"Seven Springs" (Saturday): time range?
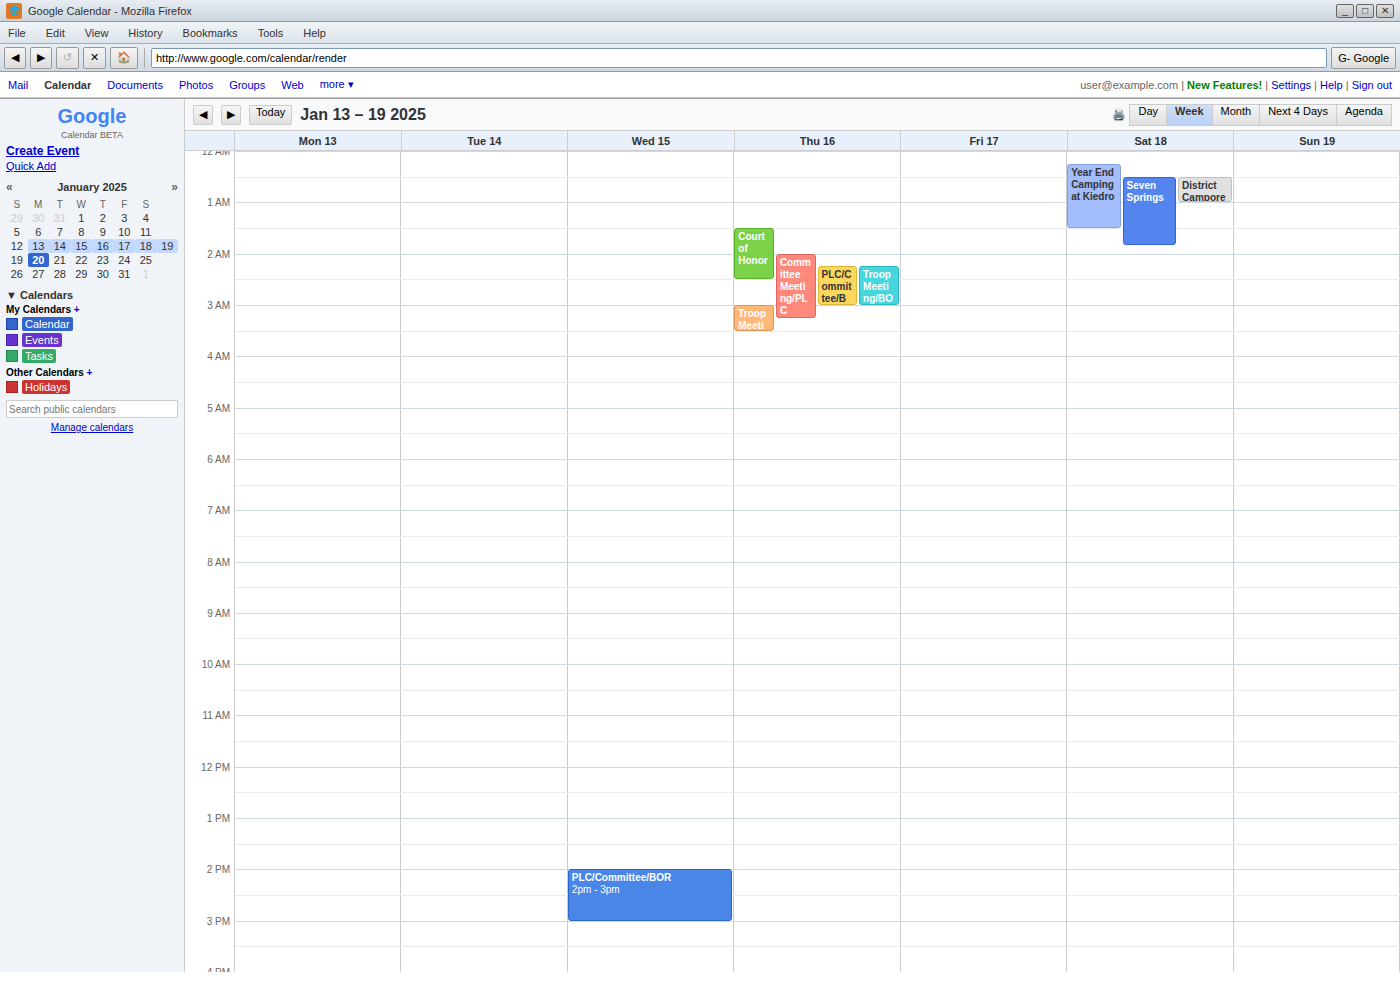
12:30 AM to 1:50 AM